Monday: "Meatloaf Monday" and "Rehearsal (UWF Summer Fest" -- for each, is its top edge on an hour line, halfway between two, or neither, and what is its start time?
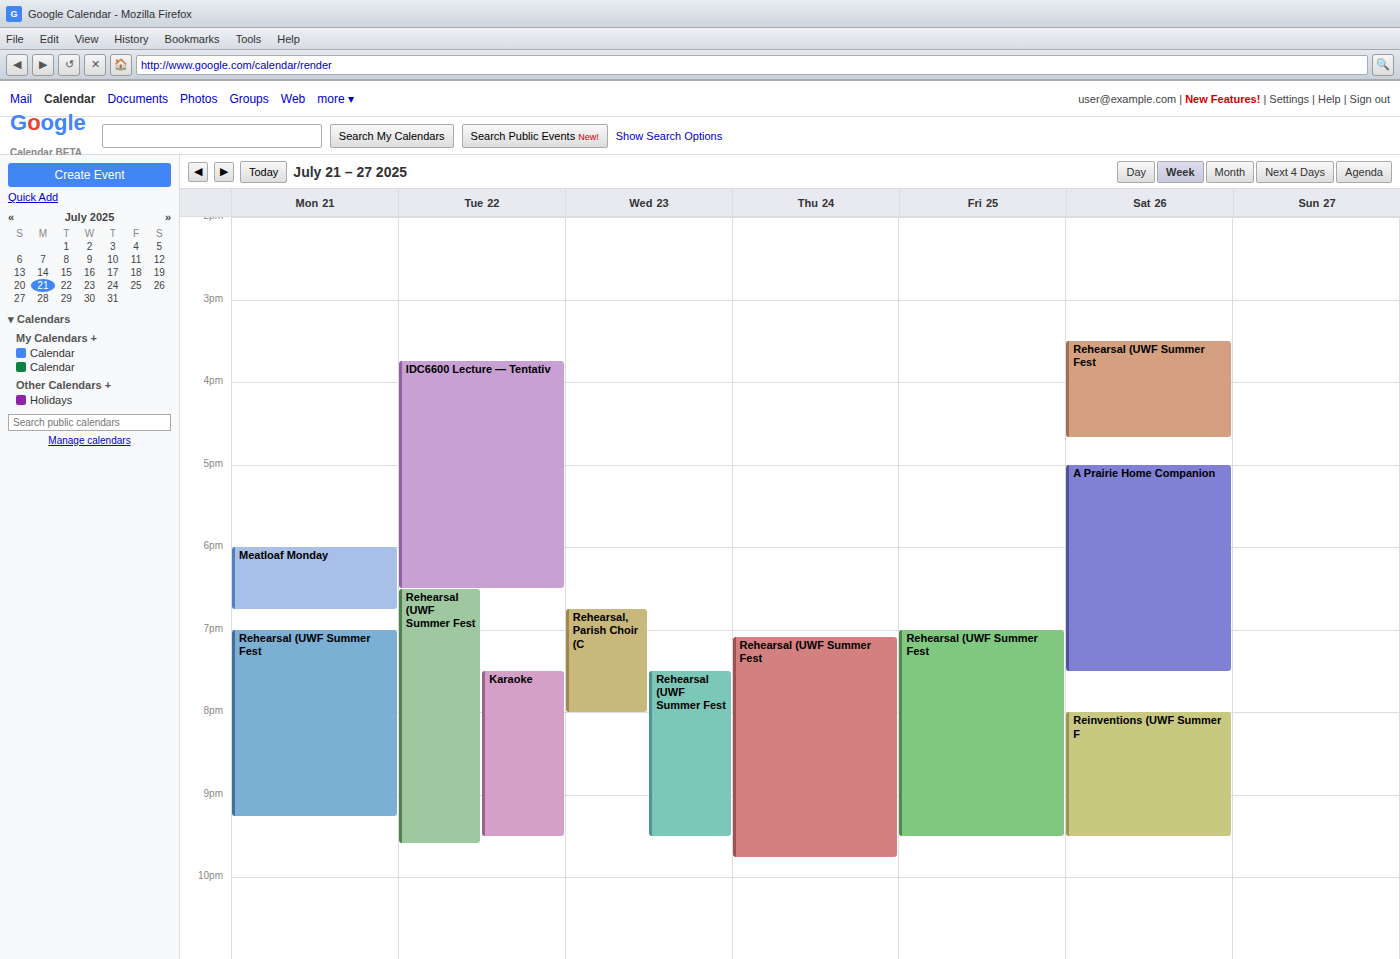
"Meatloaf Monday": 6:00 PM, exactly on the 6 PM line. "Rehearsal (UWF Summer Fest": 7:00 PM, exactly on the 7 PM line.